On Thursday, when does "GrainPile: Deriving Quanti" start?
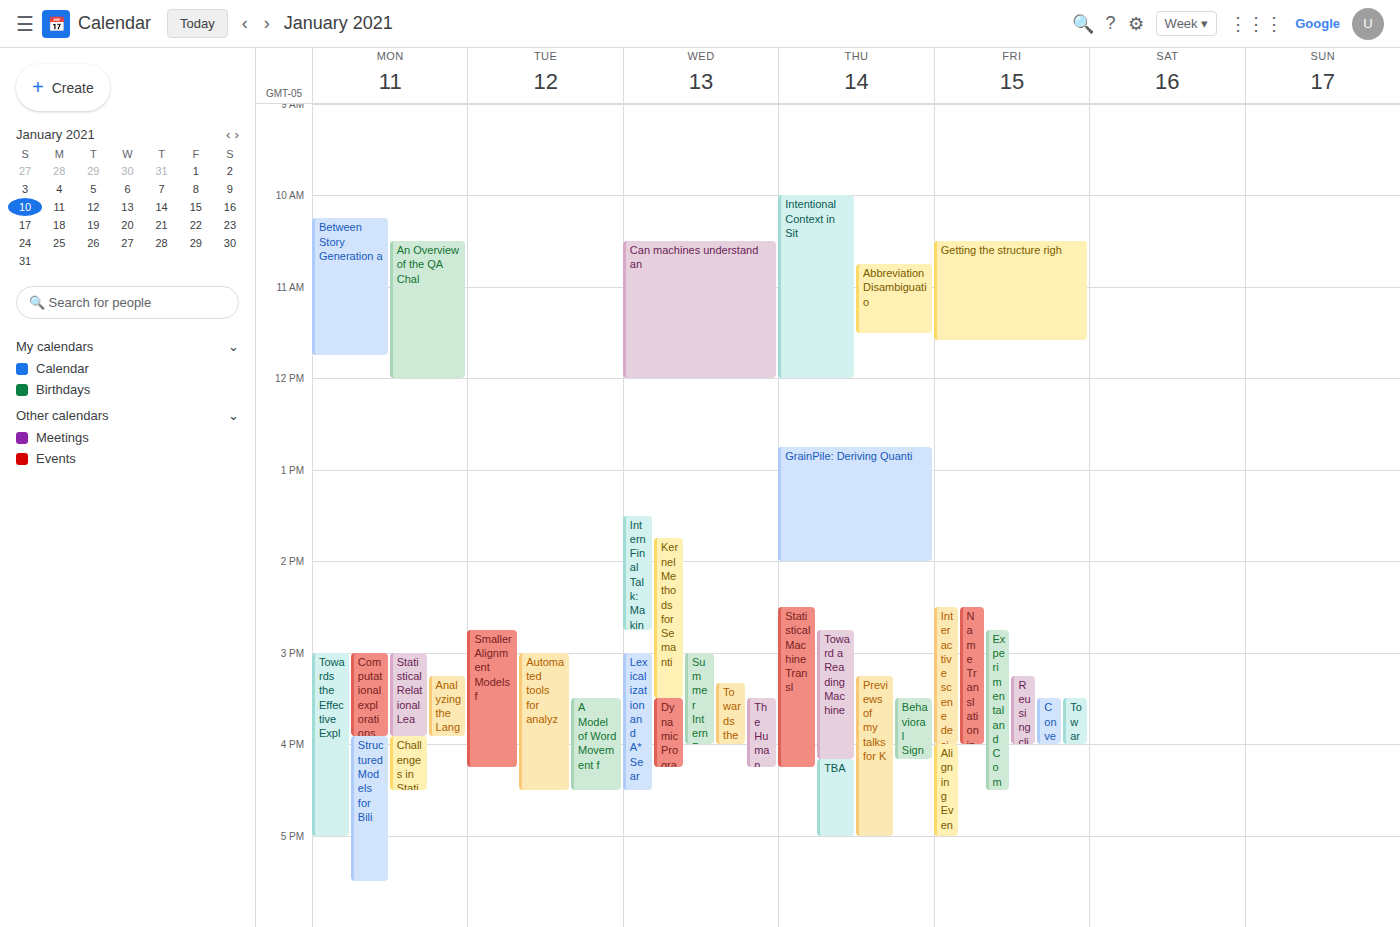
12:45